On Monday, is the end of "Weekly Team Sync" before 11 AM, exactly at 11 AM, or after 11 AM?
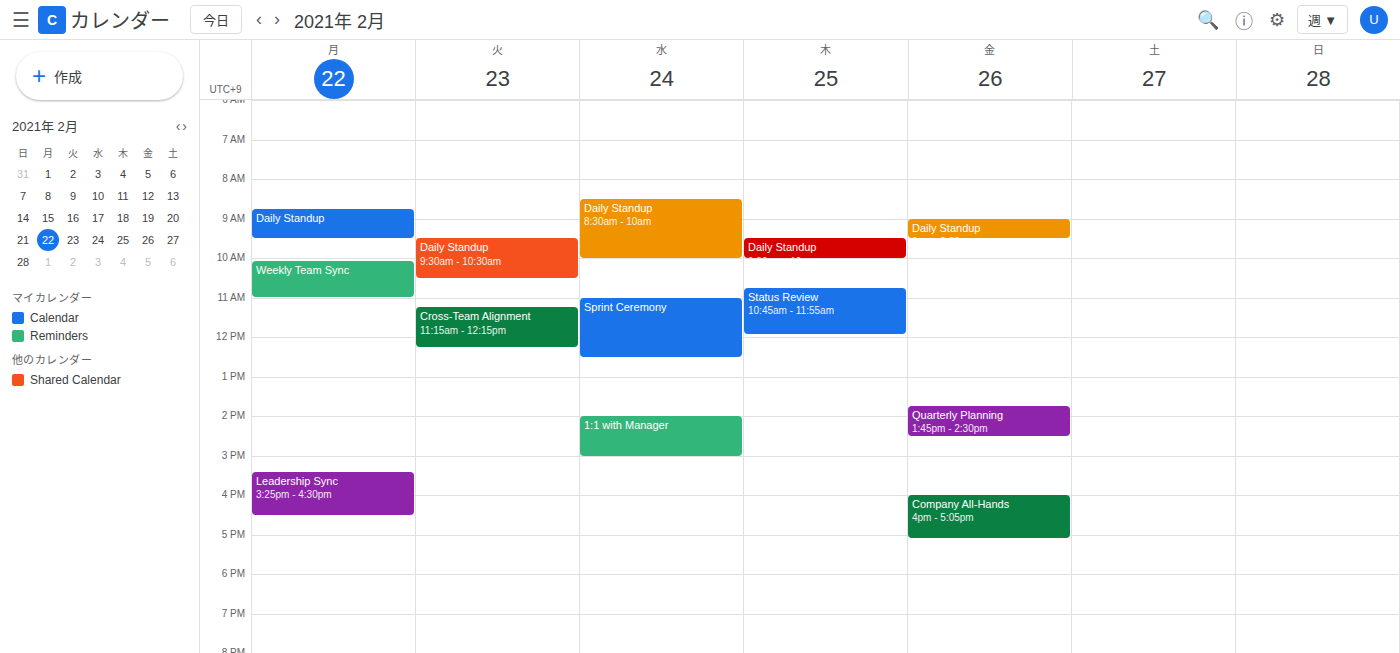
11:00 AM -- exactly at 11 AM, on the 11 AM line.